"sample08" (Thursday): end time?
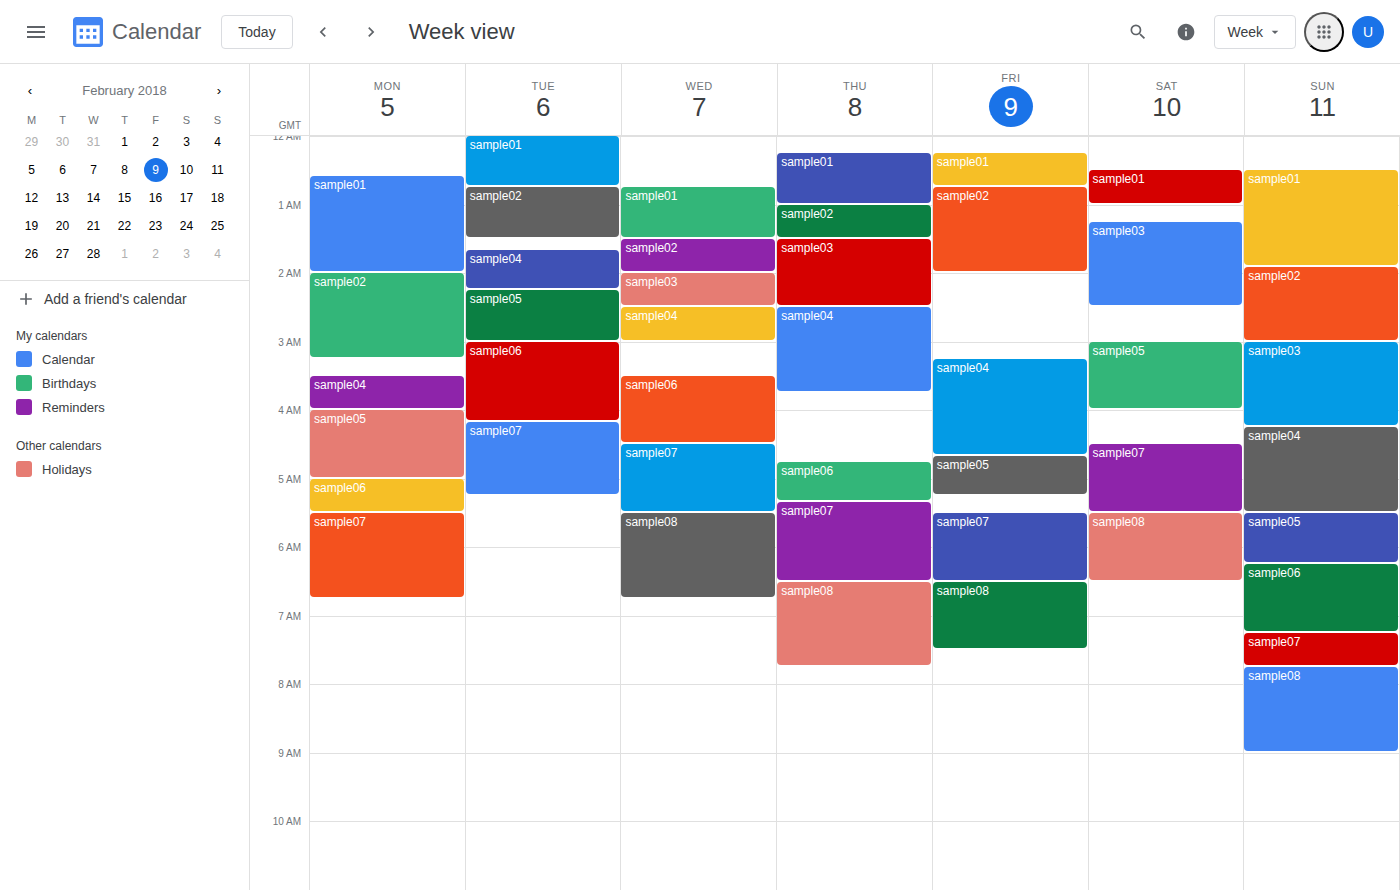
7:45 AM